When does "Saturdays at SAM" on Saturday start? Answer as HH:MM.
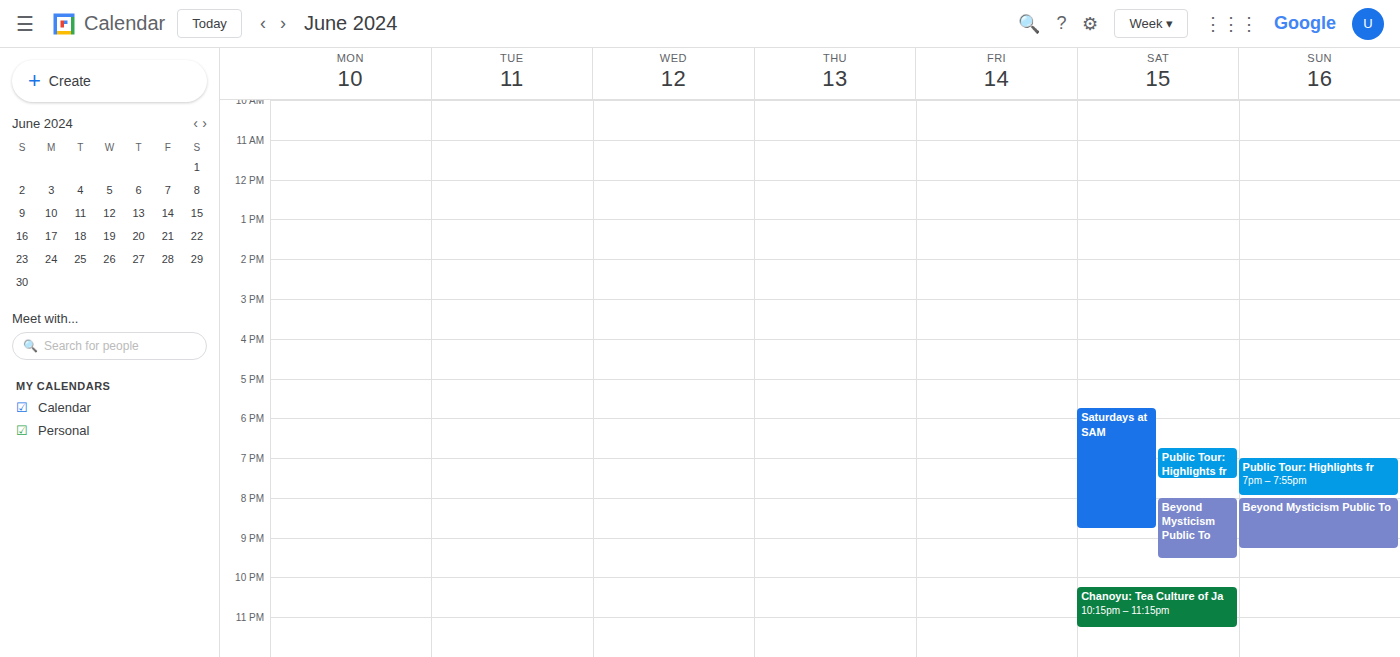
17:45